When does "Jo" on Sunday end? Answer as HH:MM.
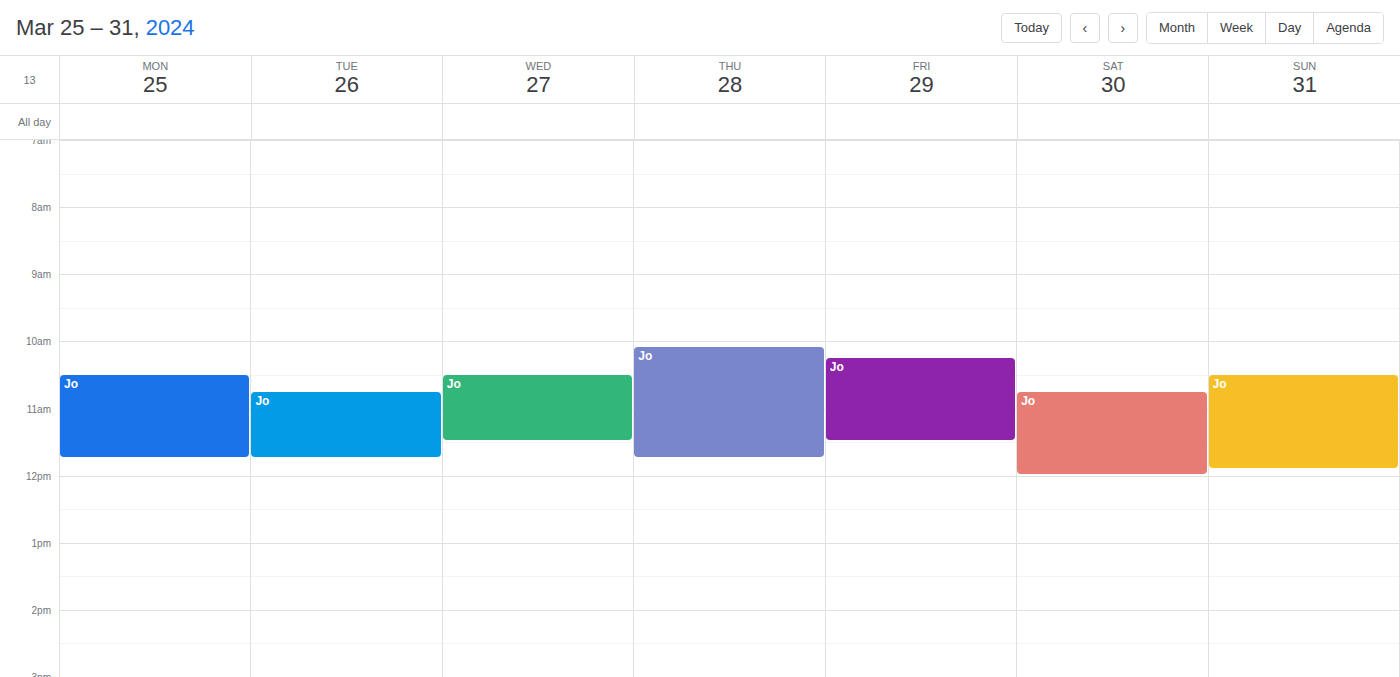
11:55